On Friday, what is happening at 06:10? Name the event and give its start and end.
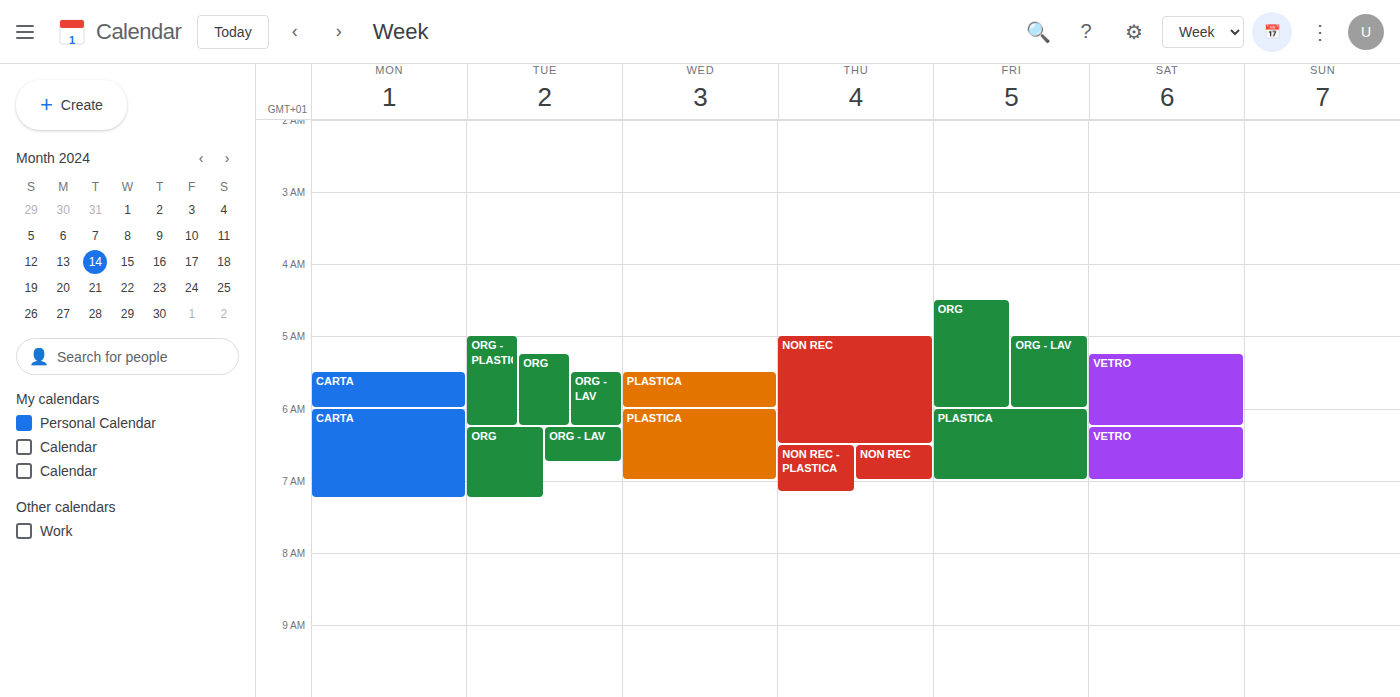
"PLASTICA", 06:00 to 07:00